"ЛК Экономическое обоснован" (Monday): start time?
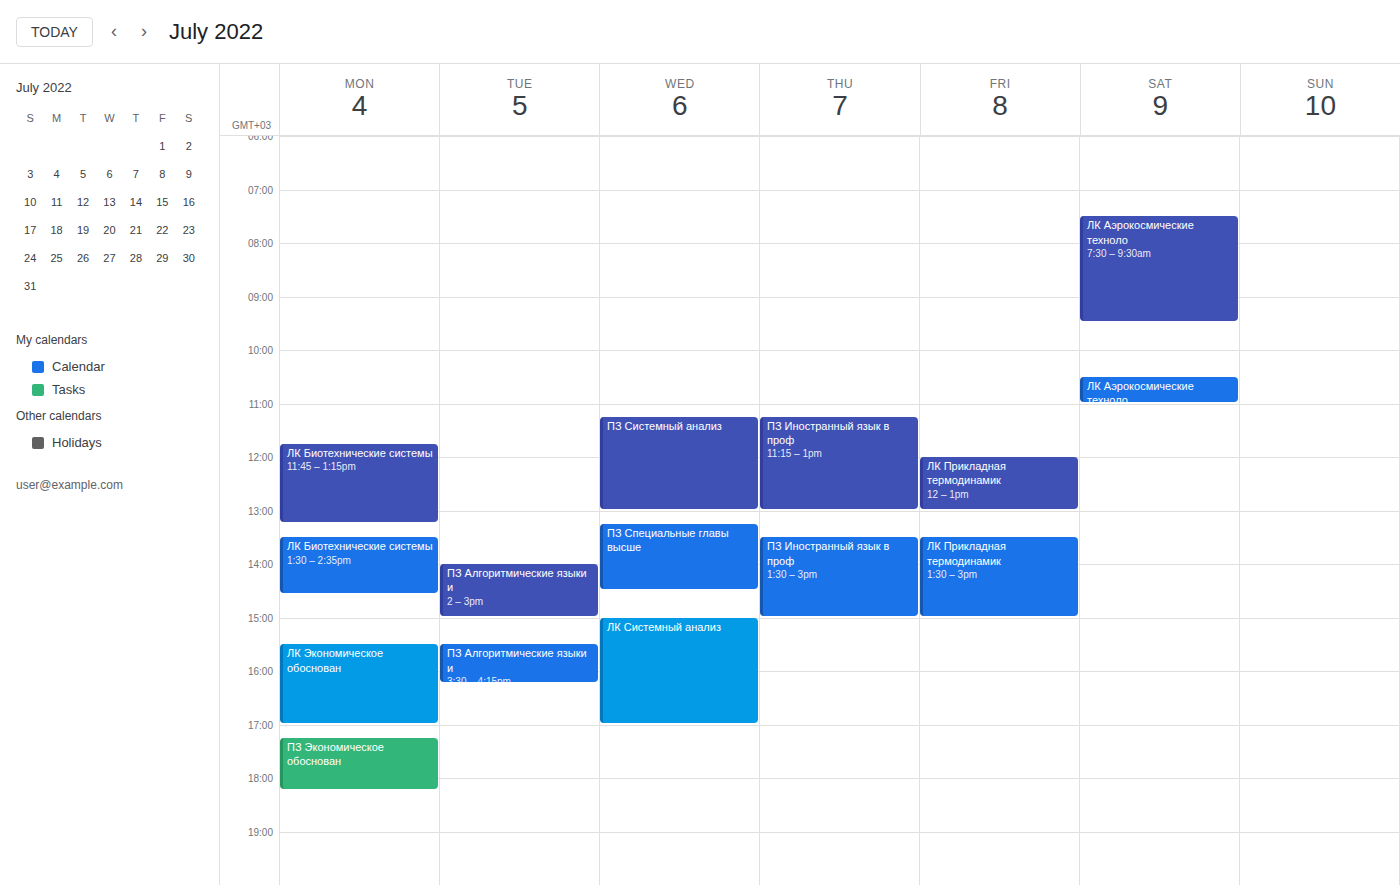
3:30 PM